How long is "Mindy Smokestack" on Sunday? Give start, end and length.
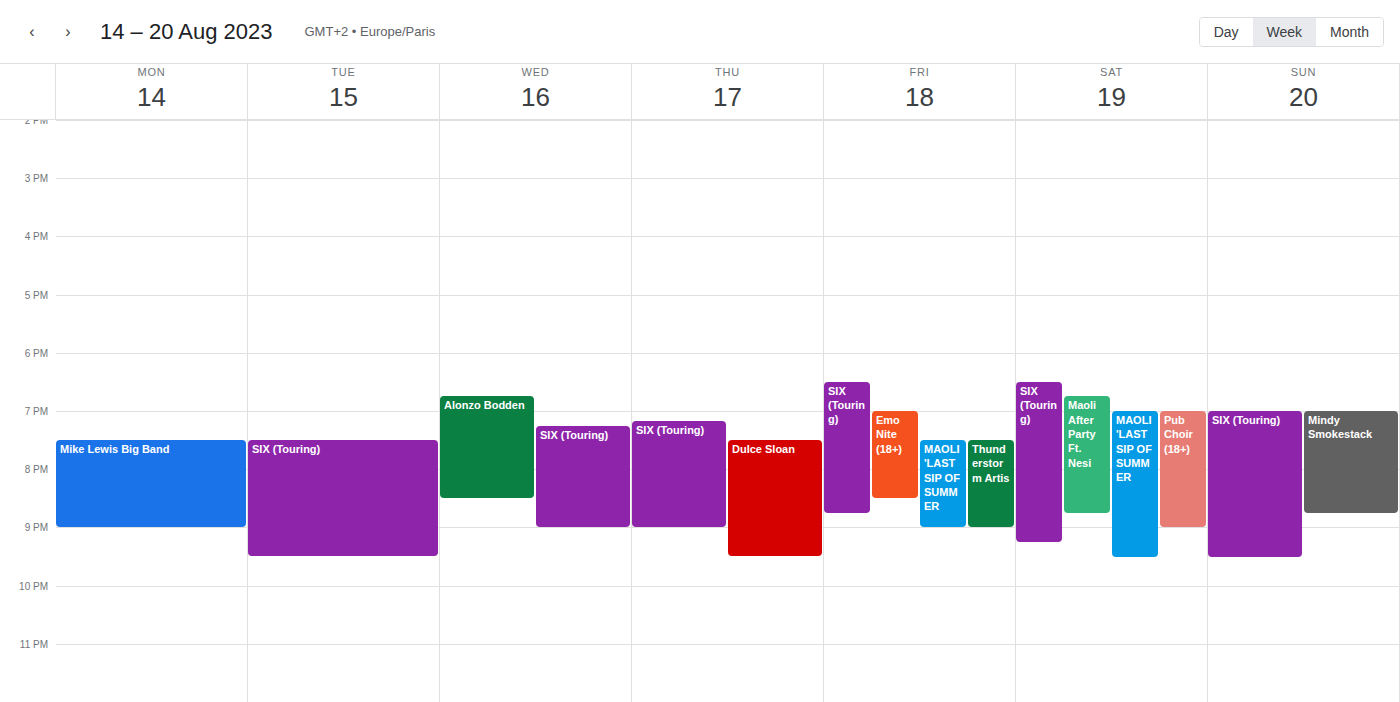
7:00 PM to 8:45 PM, 1 hour 45 minutes